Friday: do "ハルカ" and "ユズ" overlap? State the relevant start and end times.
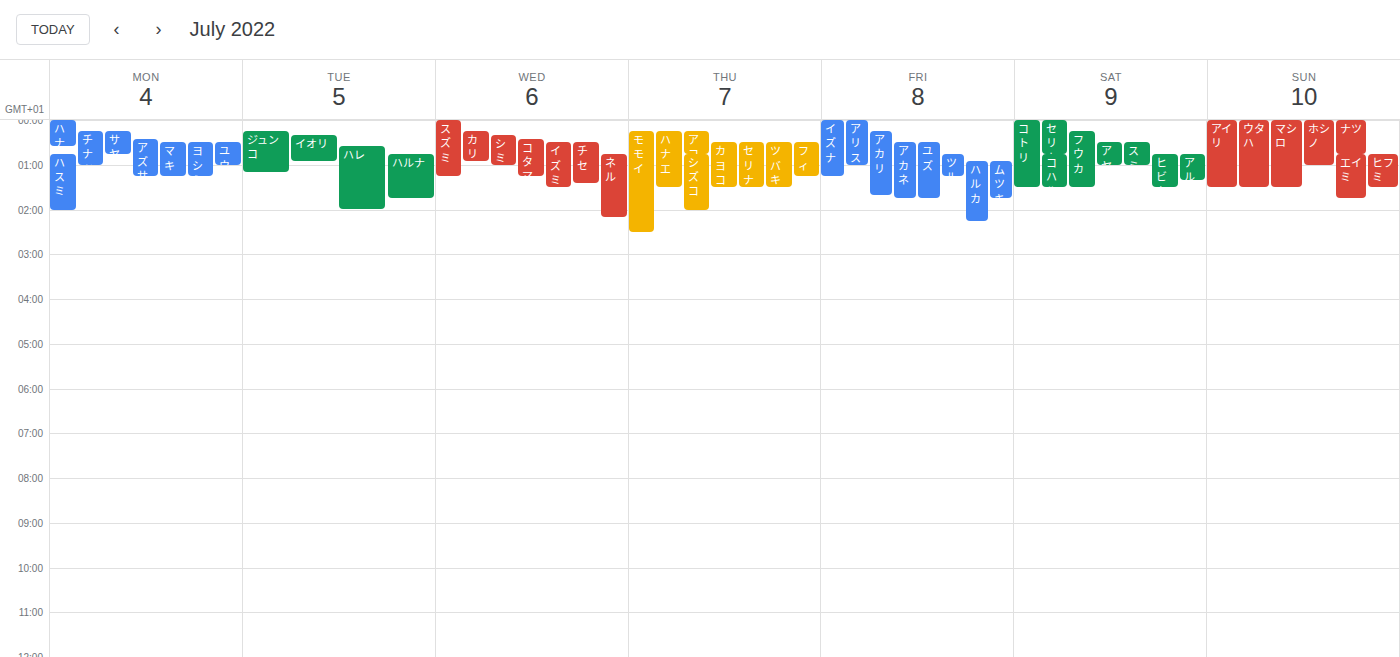
"ハルカ" starts at 12:55 AM, before "ユズ" ends at 1:45 AM -- they overlap.